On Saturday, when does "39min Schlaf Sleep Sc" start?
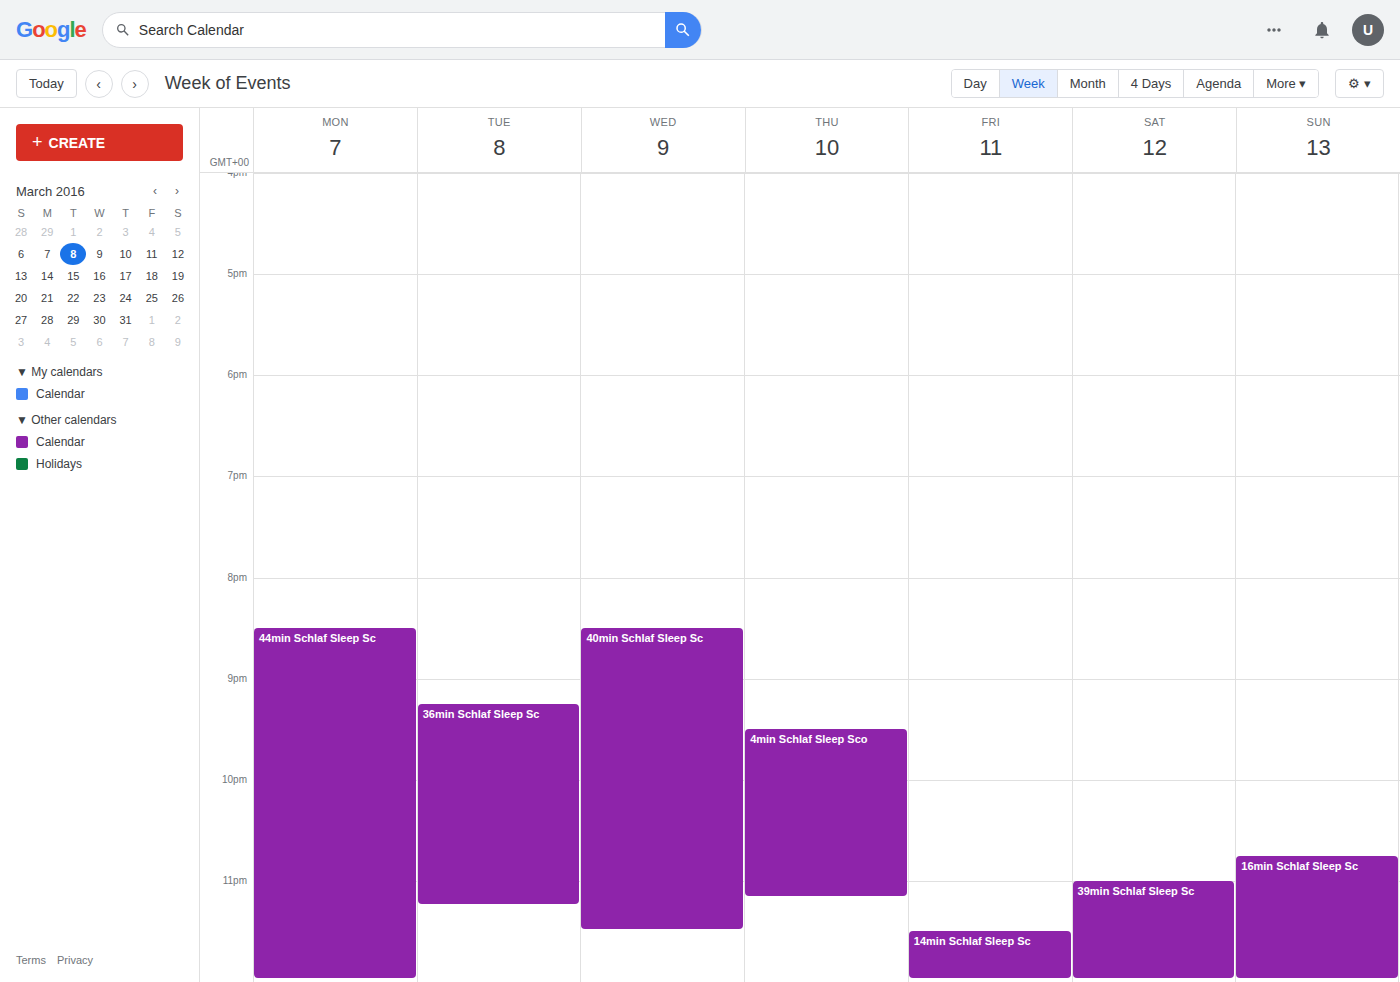
11:00 PM